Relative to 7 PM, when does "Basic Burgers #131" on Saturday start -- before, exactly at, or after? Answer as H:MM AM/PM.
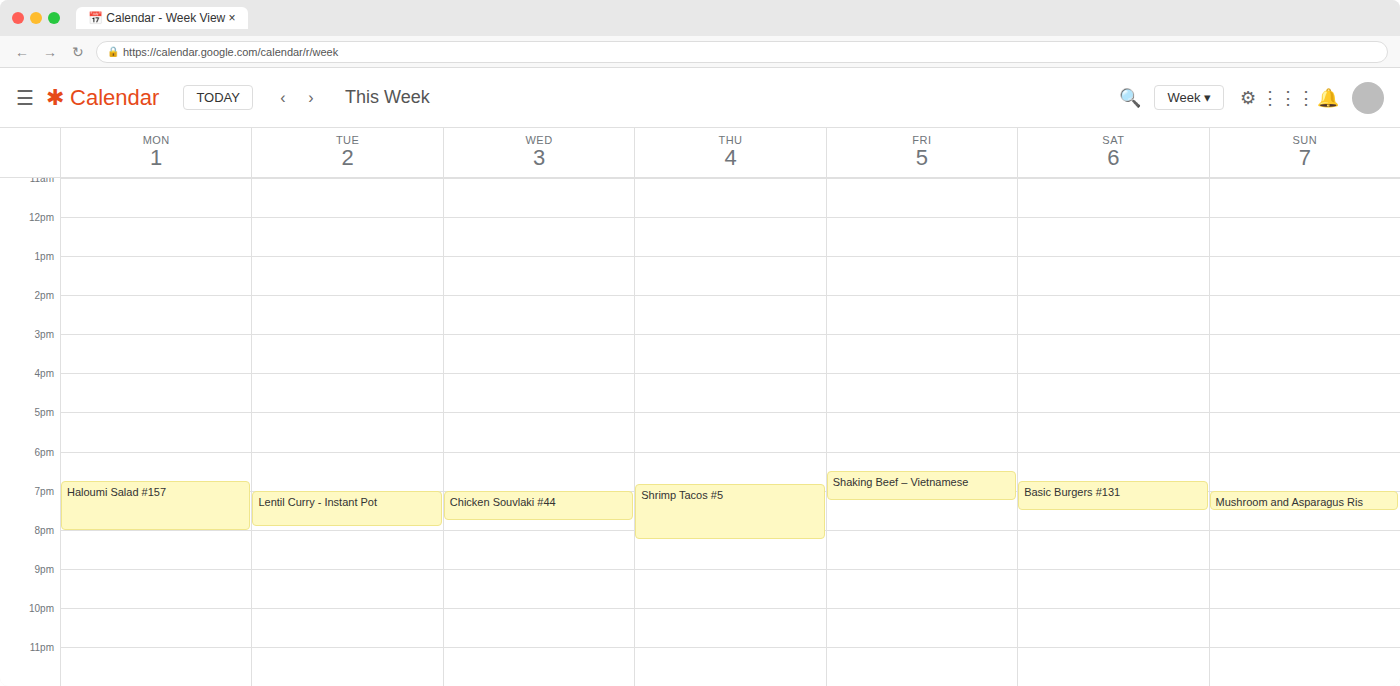
6:45 PM -- before 7 PM, 15 minutes above the 7 PM line.